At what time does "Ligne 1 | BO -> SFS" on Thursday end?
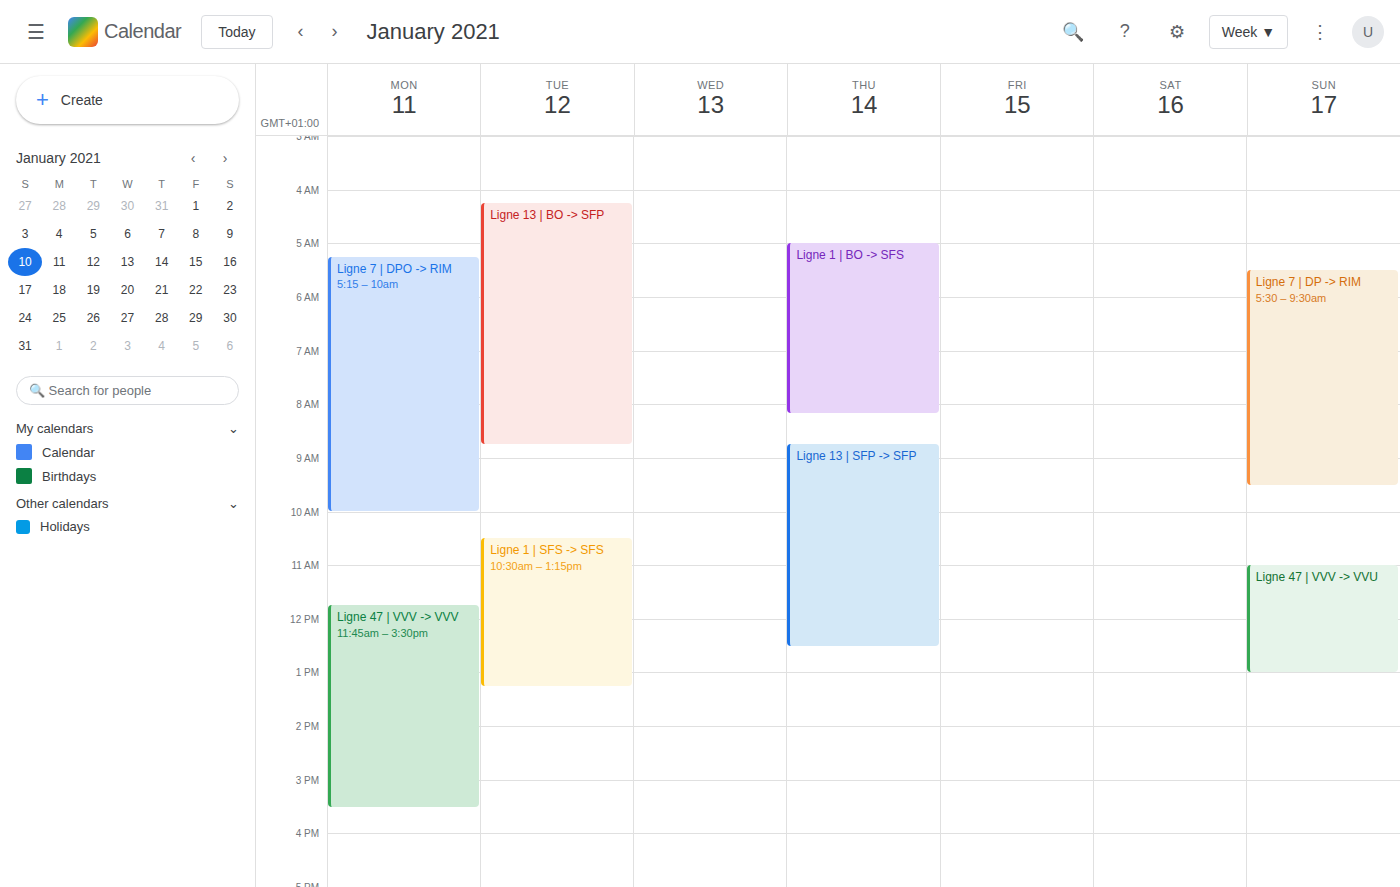
8:10 AM